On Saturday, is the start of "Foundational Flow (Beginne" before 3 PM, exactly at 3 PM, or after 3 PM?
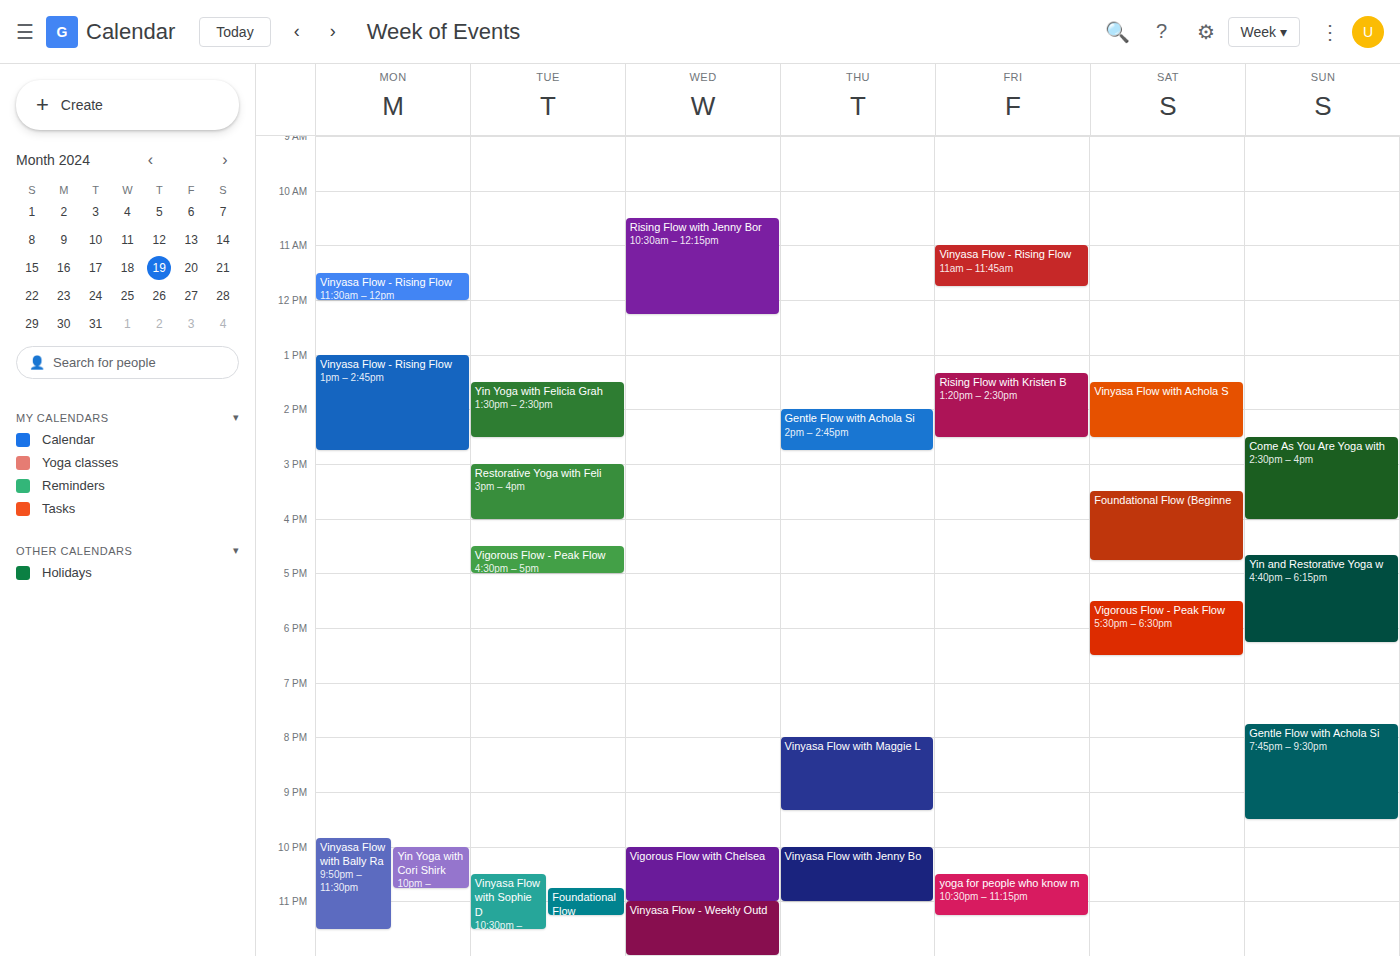
3:30 PM -- after 3 PM, 30 minutes below the 3 PM line.